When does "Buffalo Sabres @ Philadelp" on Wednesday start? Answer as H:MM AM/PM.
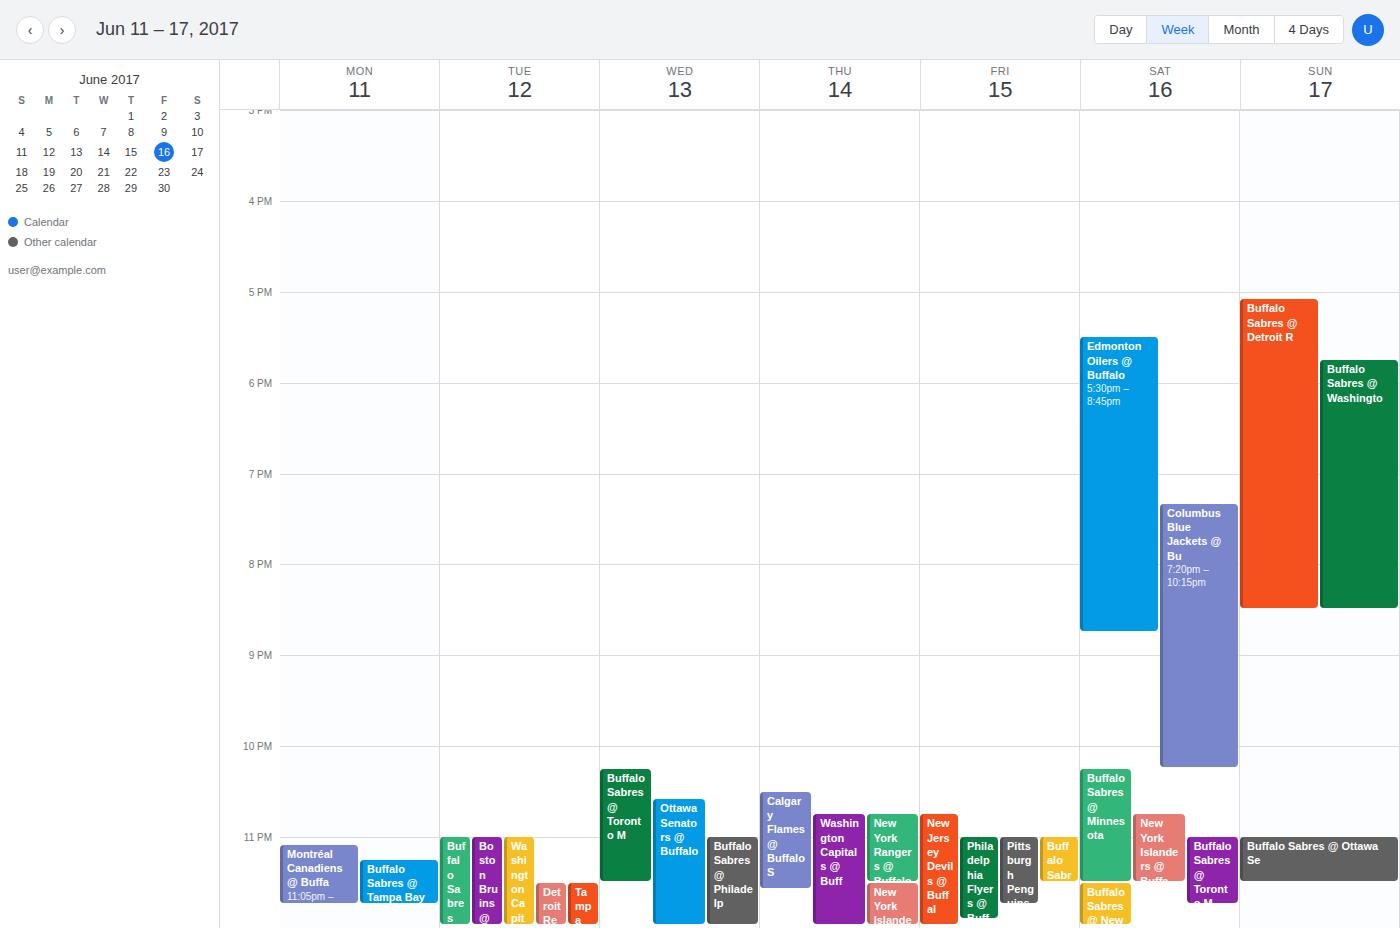
11:00 PM